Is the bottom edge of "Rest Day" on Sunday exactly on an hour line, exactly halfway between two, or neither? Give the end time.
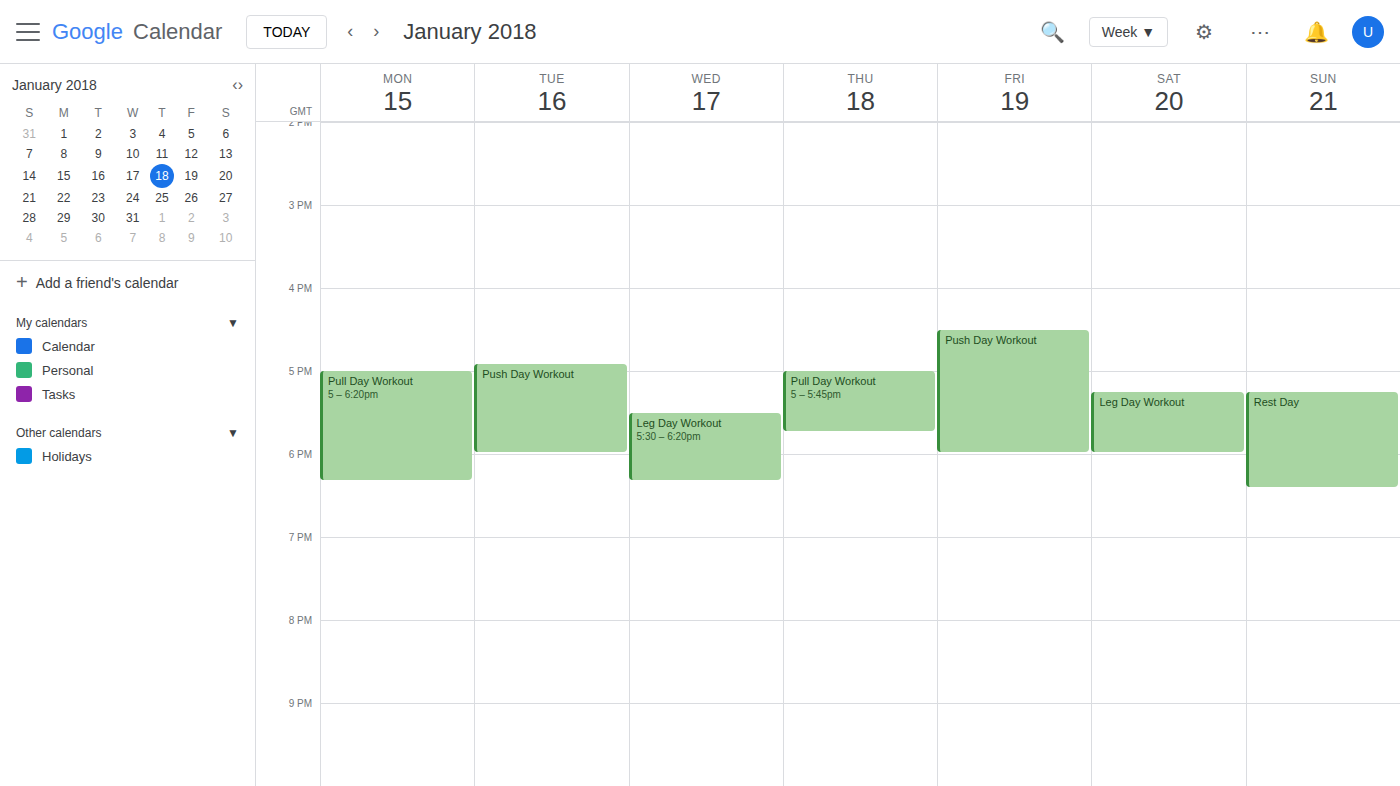
6:25 PM -- neither: 25 minutes below the 6 PM line and 35 minutes above the 7 PM line.